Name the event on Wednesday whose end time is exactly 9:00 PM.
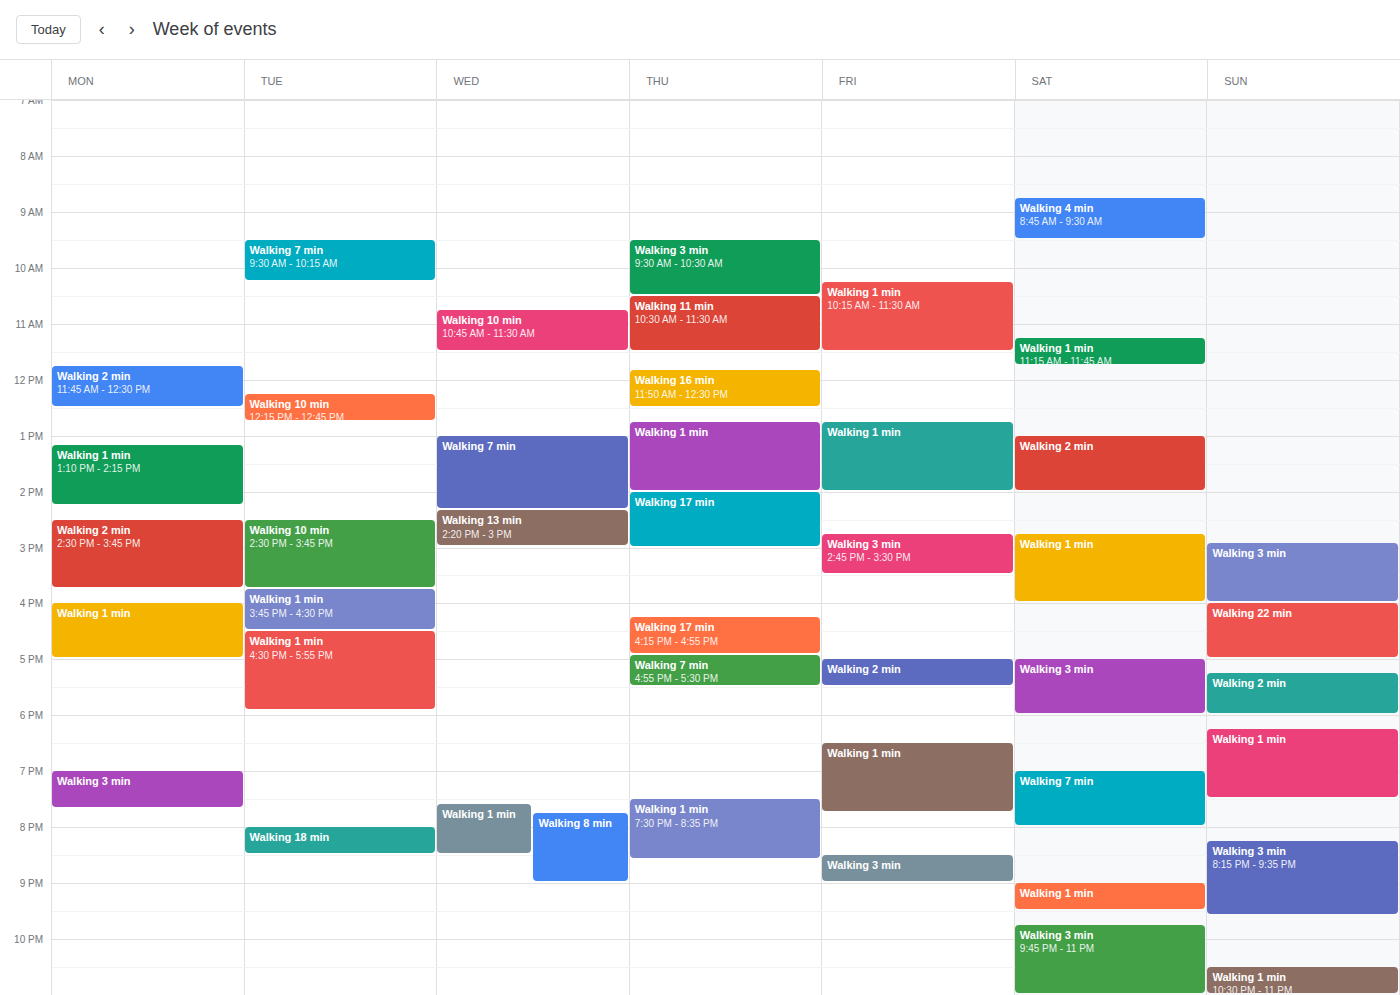
"Walking 8 min"